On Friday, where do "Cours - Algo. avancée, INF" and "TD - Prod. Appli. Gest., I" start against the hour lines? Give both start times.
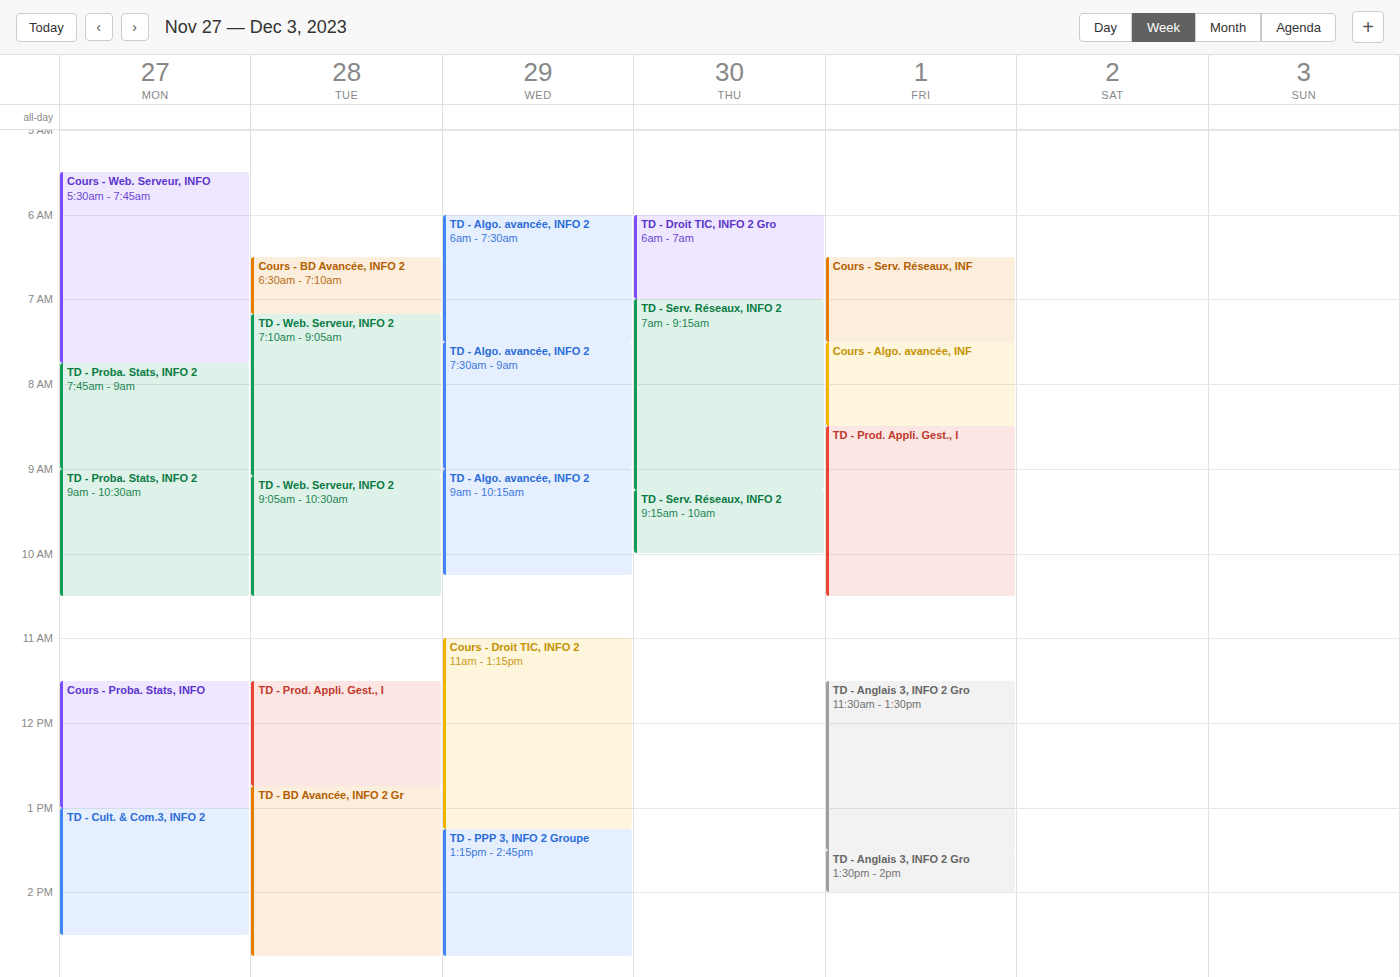
"Cours - Algo. avancée, INF": 07:30, halfway between the 07:00 and 08:00 lines. "TD - Prod. Appli. Gest., I": 08:30, halfway between the 08:00 and 09:00 lines.